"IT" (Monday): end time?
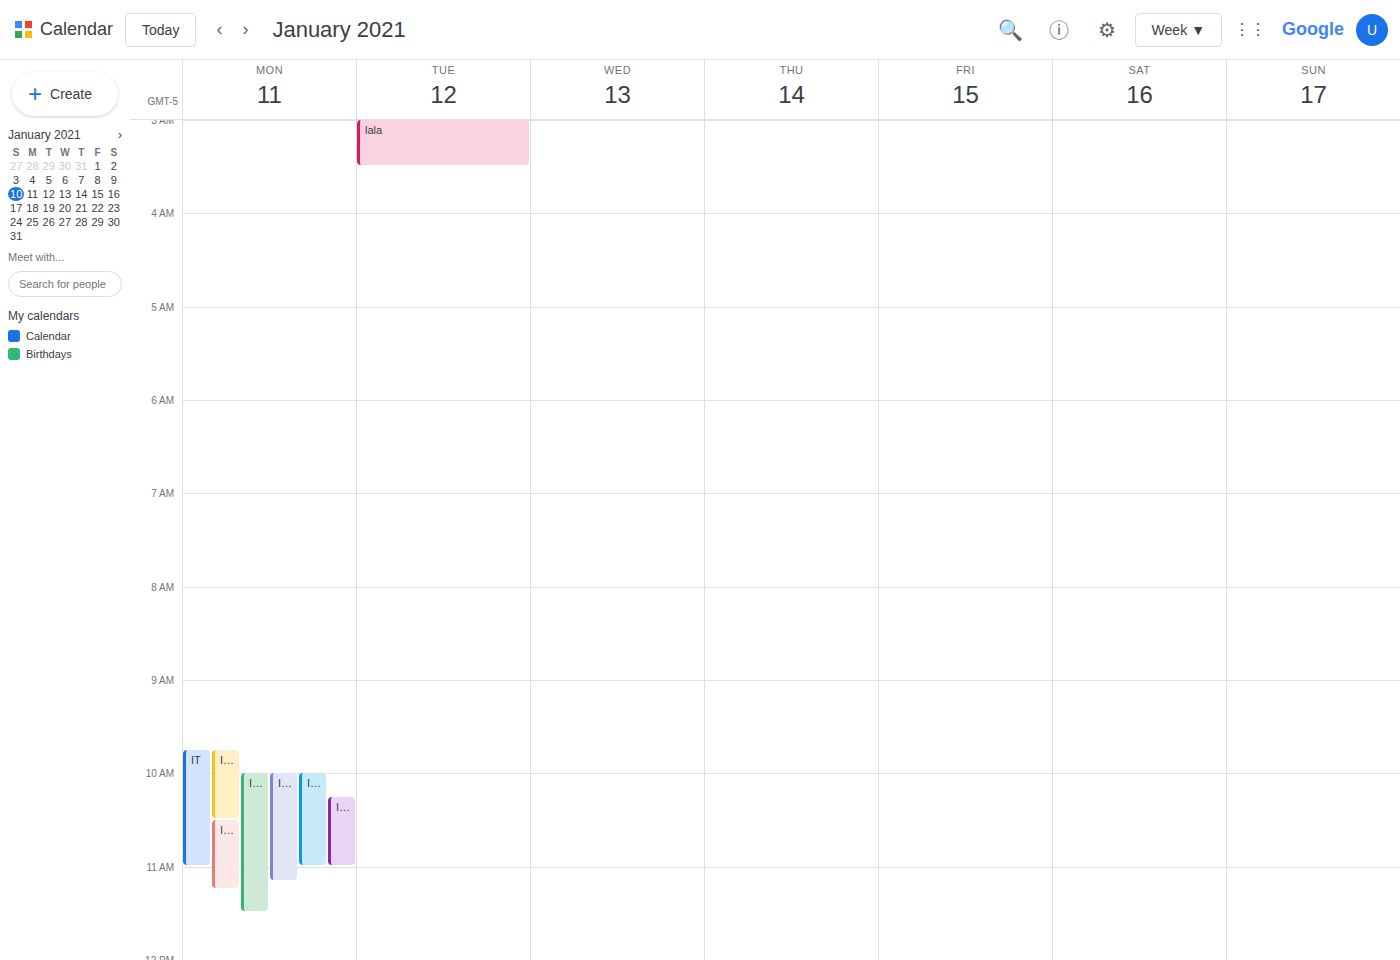
11:00